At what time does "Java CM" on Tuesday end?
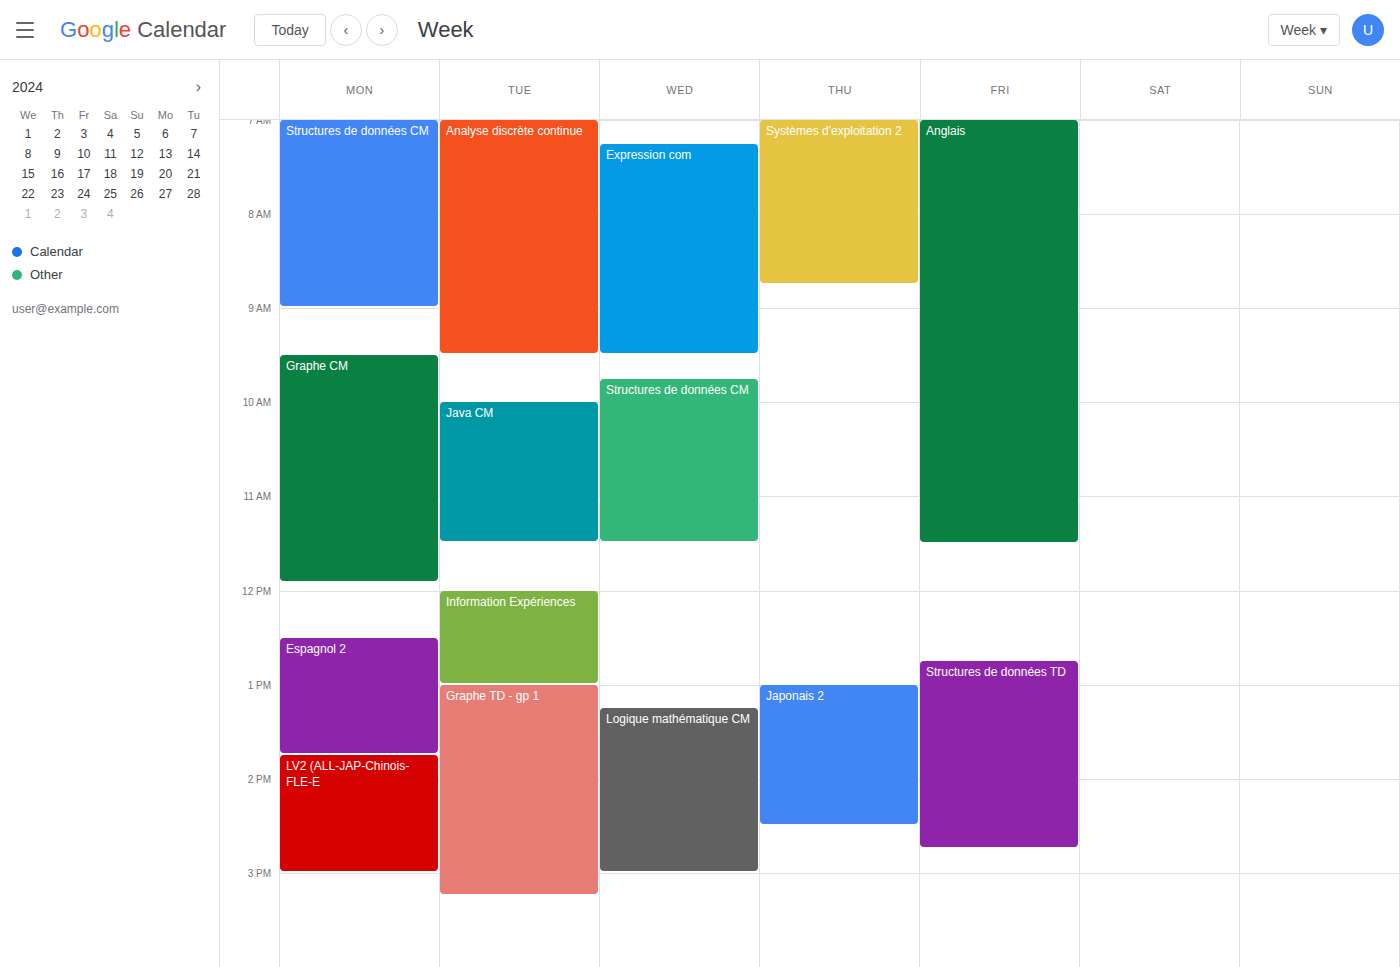
11:30